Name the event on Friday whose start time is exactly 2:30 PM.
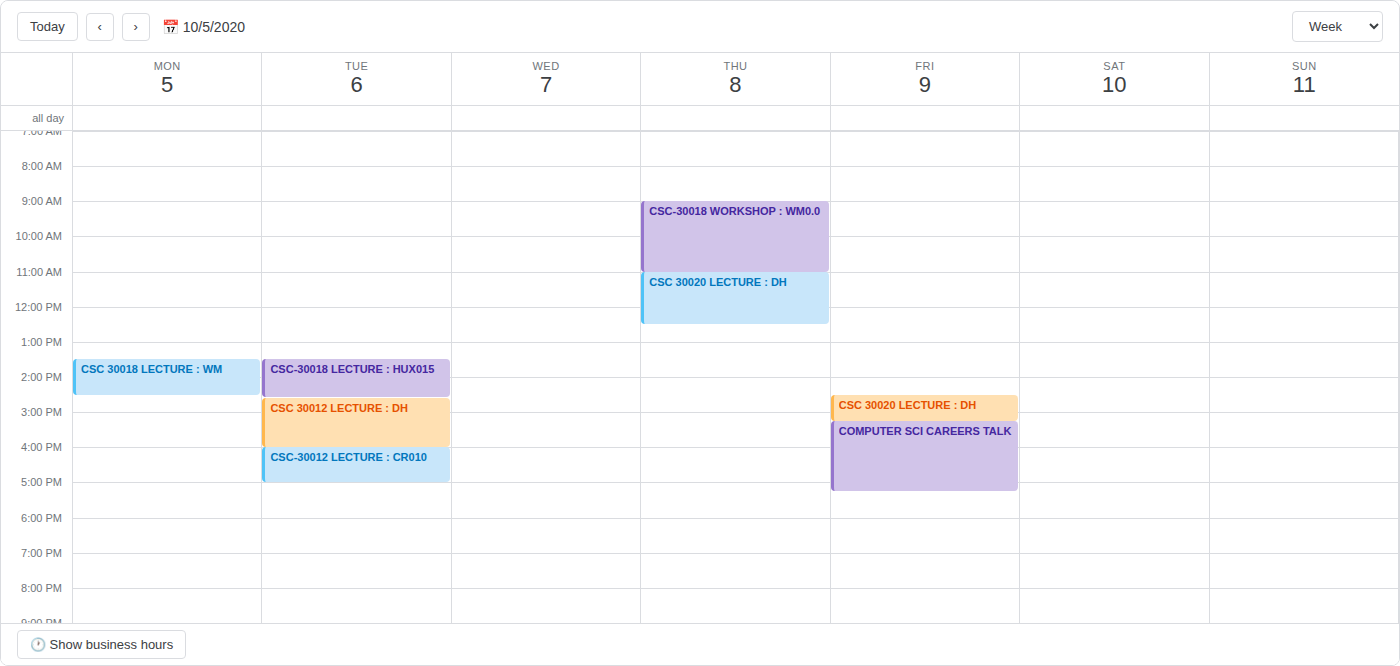
"CSC 30020 LECTURE : DH"